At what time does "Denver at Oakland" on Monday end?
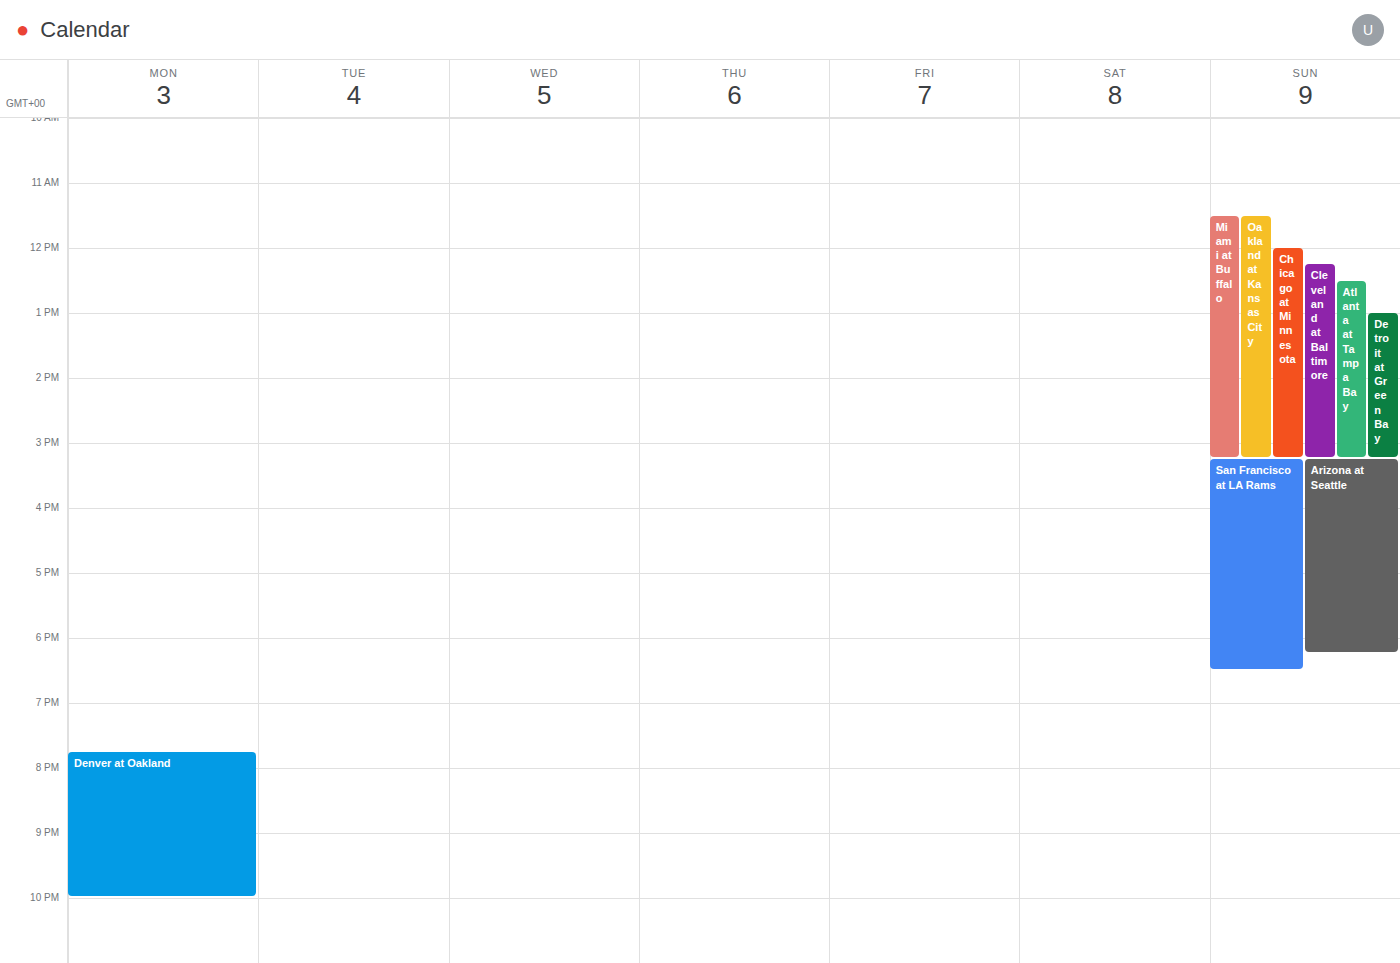
10:00 PM